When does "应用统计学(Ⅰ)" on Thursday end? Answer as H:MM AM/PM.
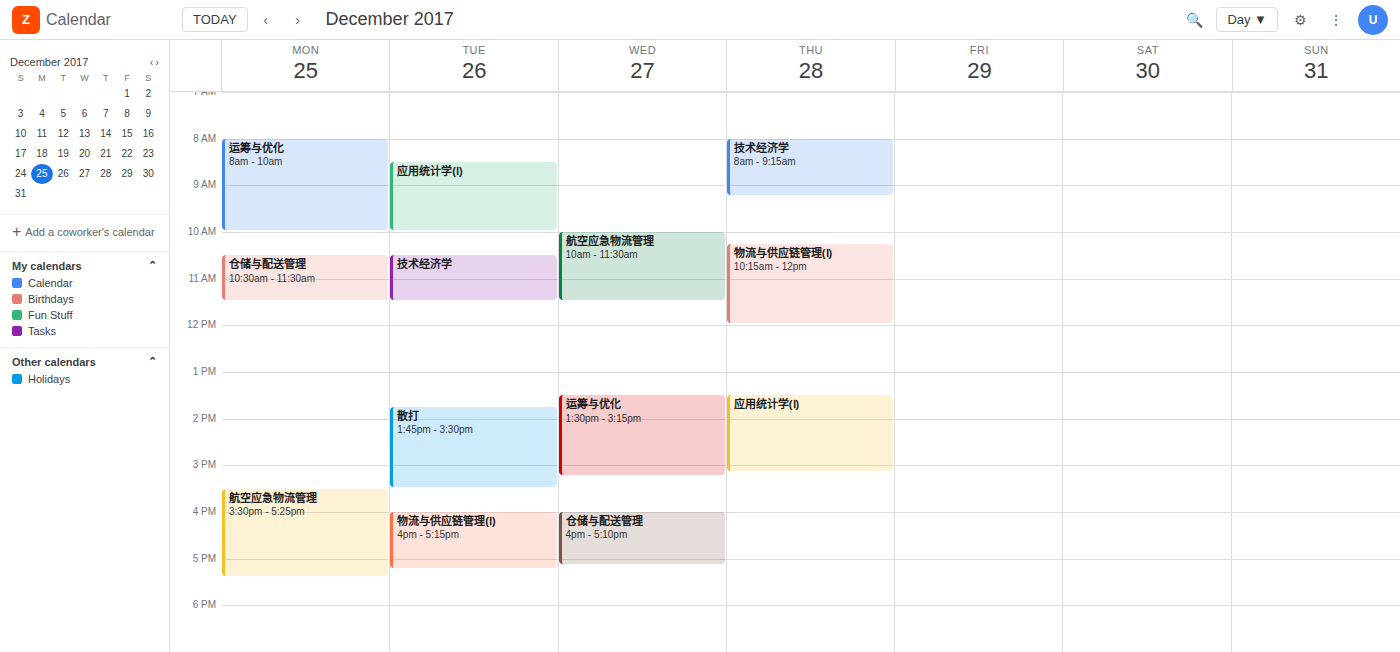
3:10 PM